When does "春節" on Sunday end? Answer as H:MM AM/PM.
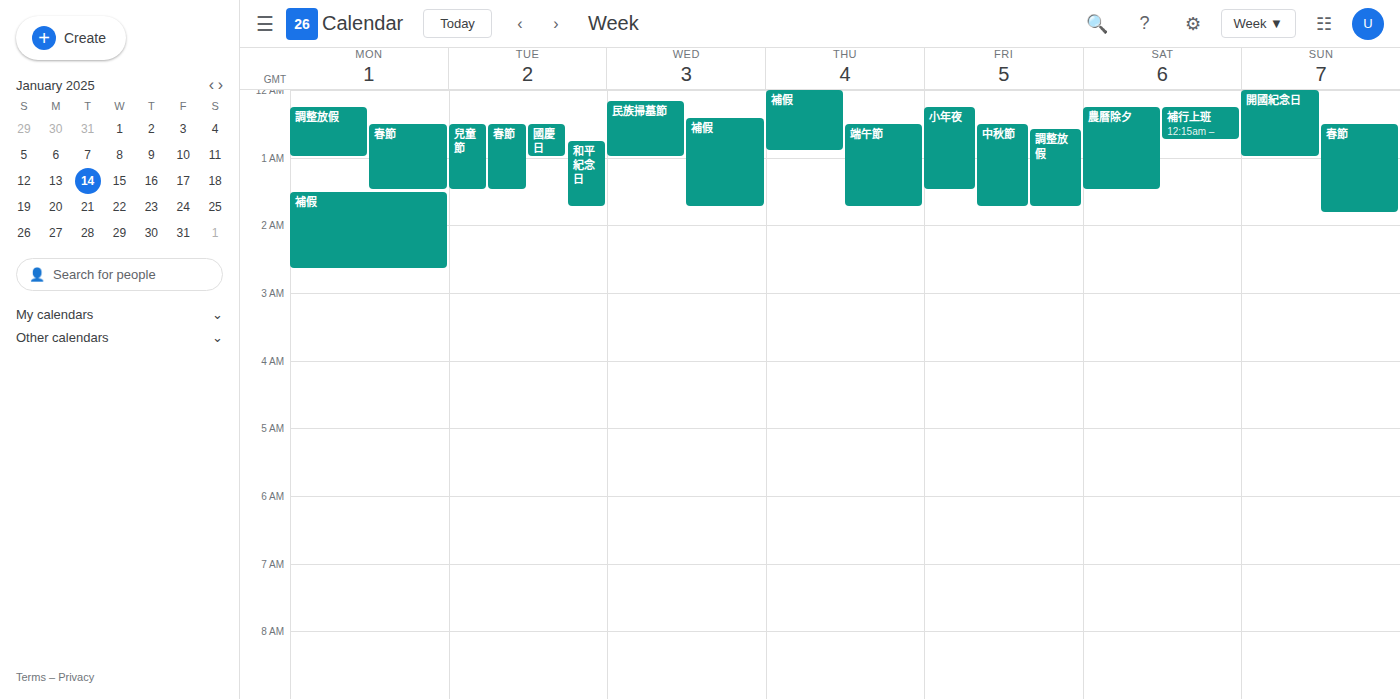
1:50 AM